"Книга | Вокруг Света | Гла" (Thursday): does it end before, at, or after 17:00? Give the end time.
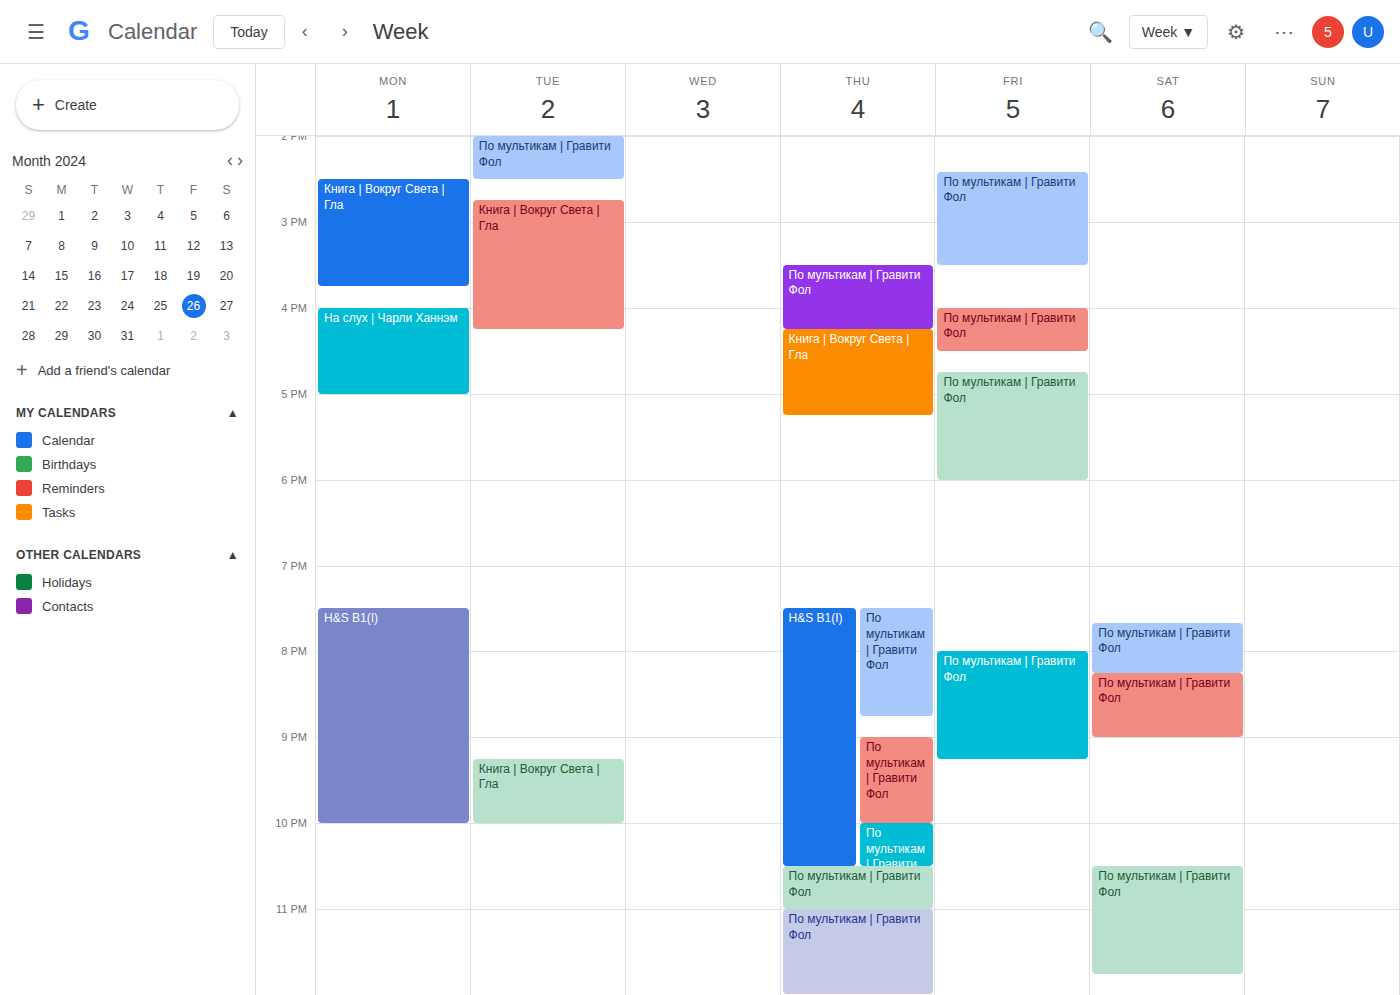
17:15 -- after 17:00, 15 minutes below the 17:00 line.